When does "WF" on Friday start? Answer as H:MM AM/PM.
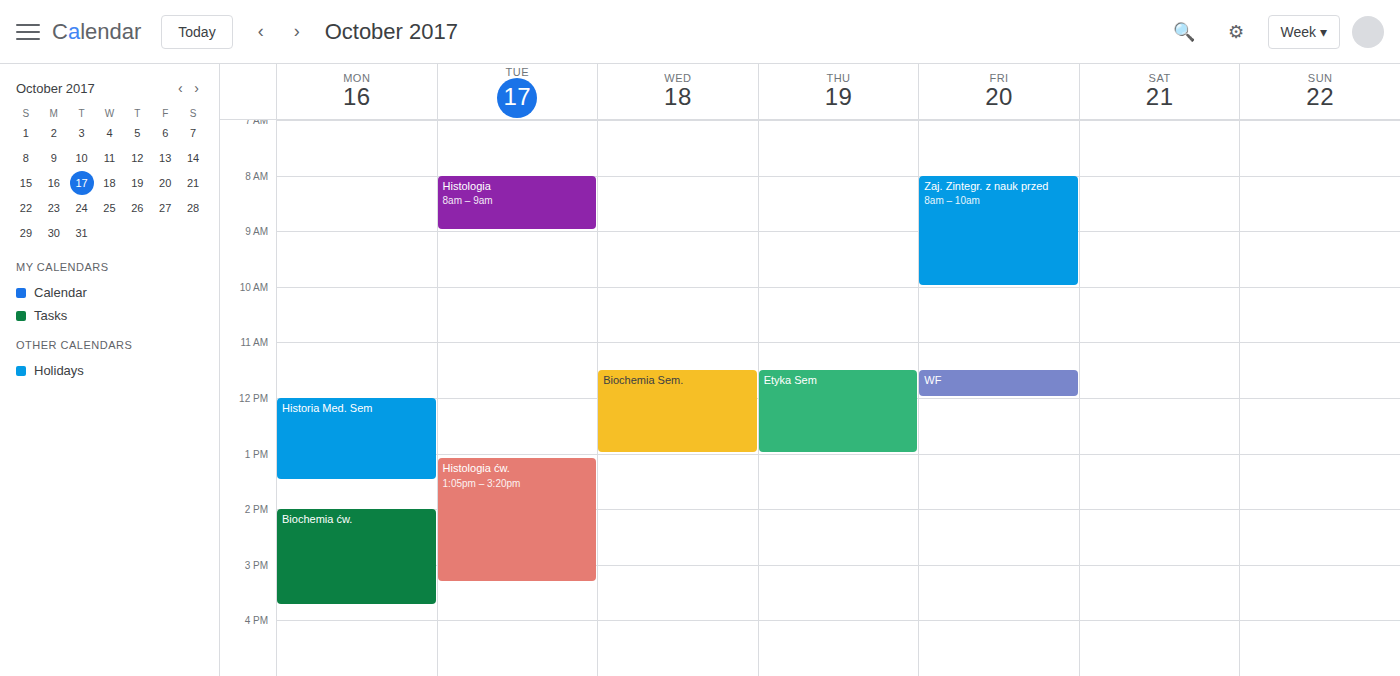
11:30 AM